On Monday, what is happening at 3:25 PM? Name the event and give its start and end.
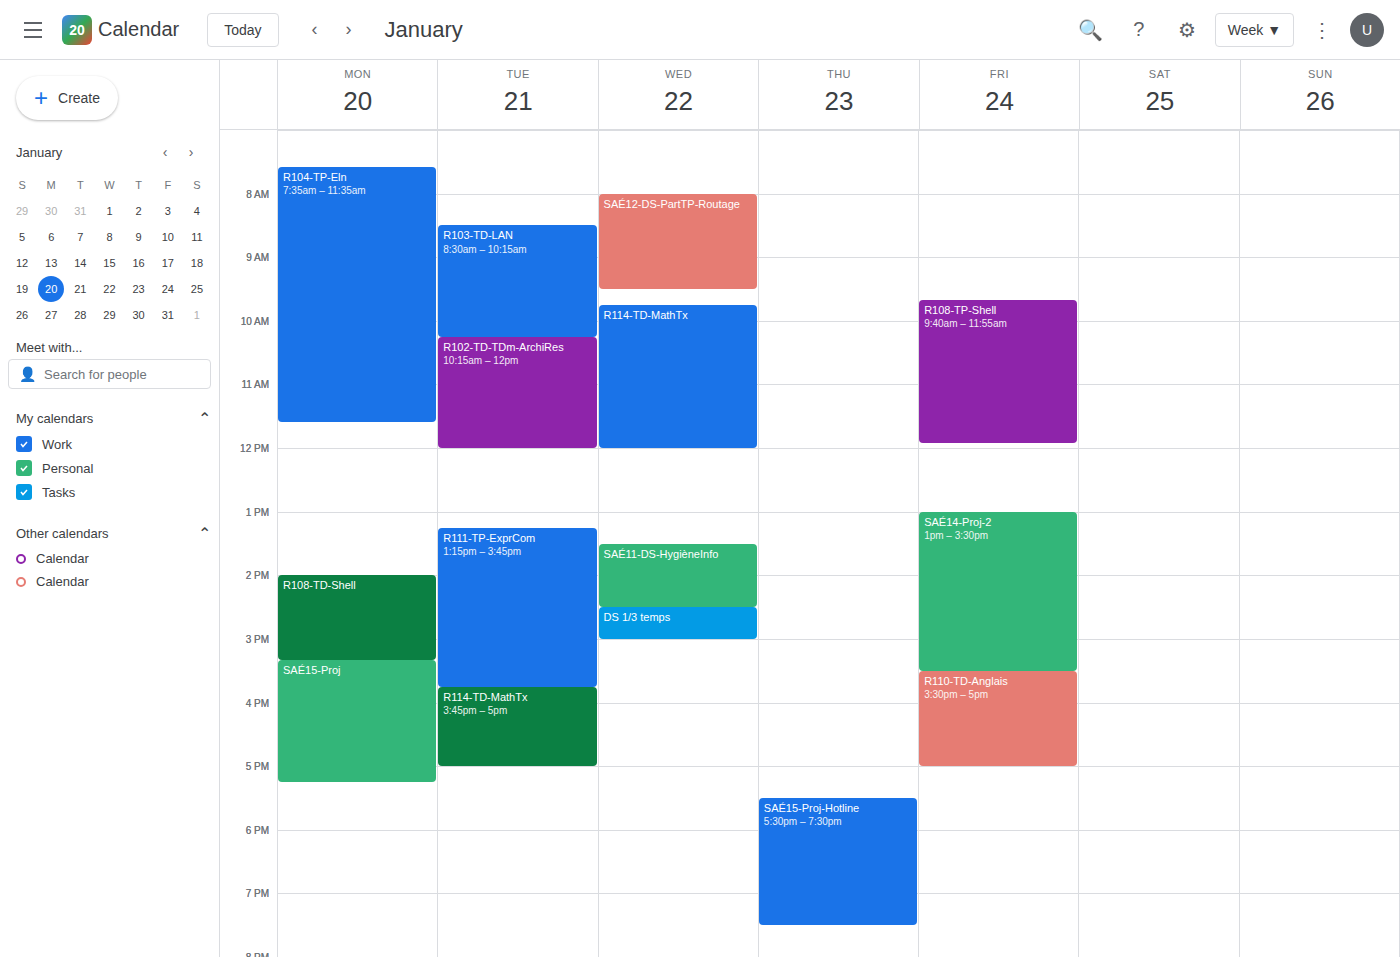
"SAÉ15-Proj", 3:20 PM to 5:15 PM